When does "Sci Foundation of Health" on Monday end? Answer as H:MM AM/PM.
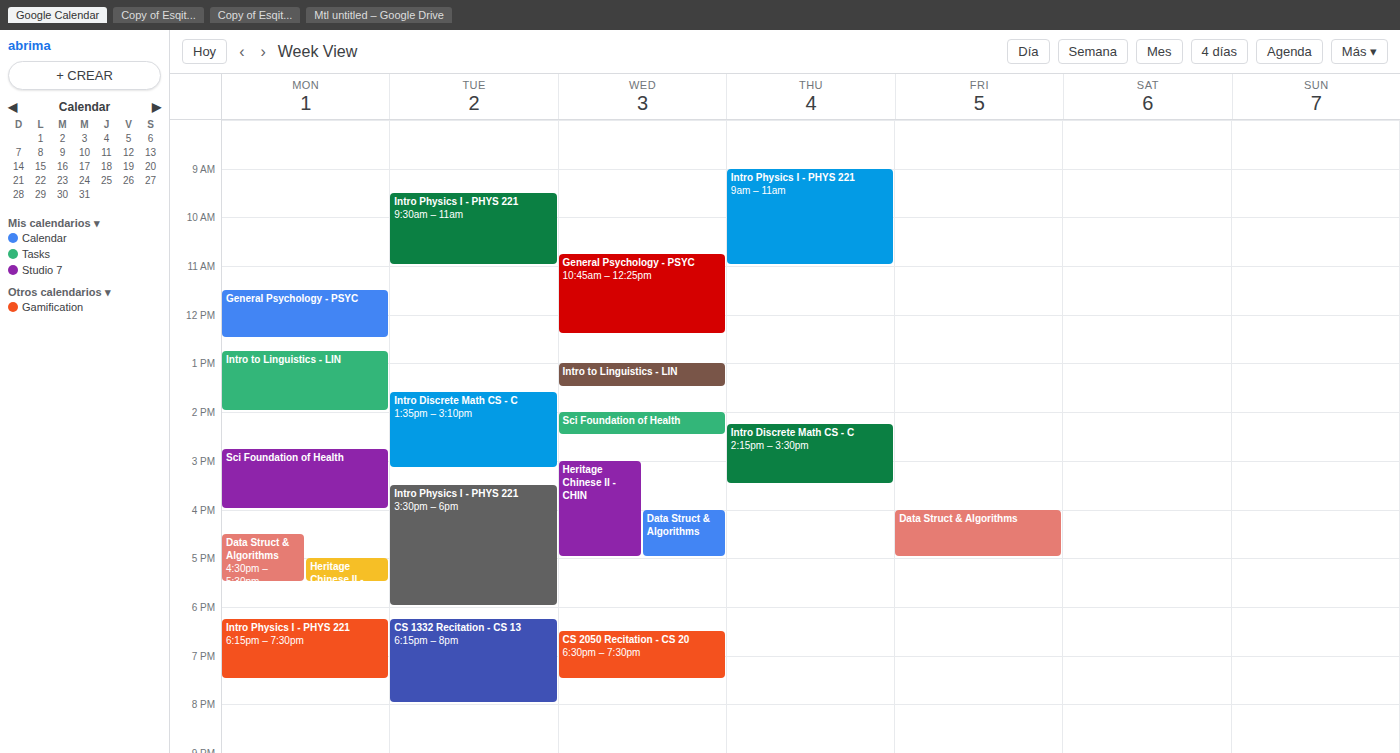
4:00 PM